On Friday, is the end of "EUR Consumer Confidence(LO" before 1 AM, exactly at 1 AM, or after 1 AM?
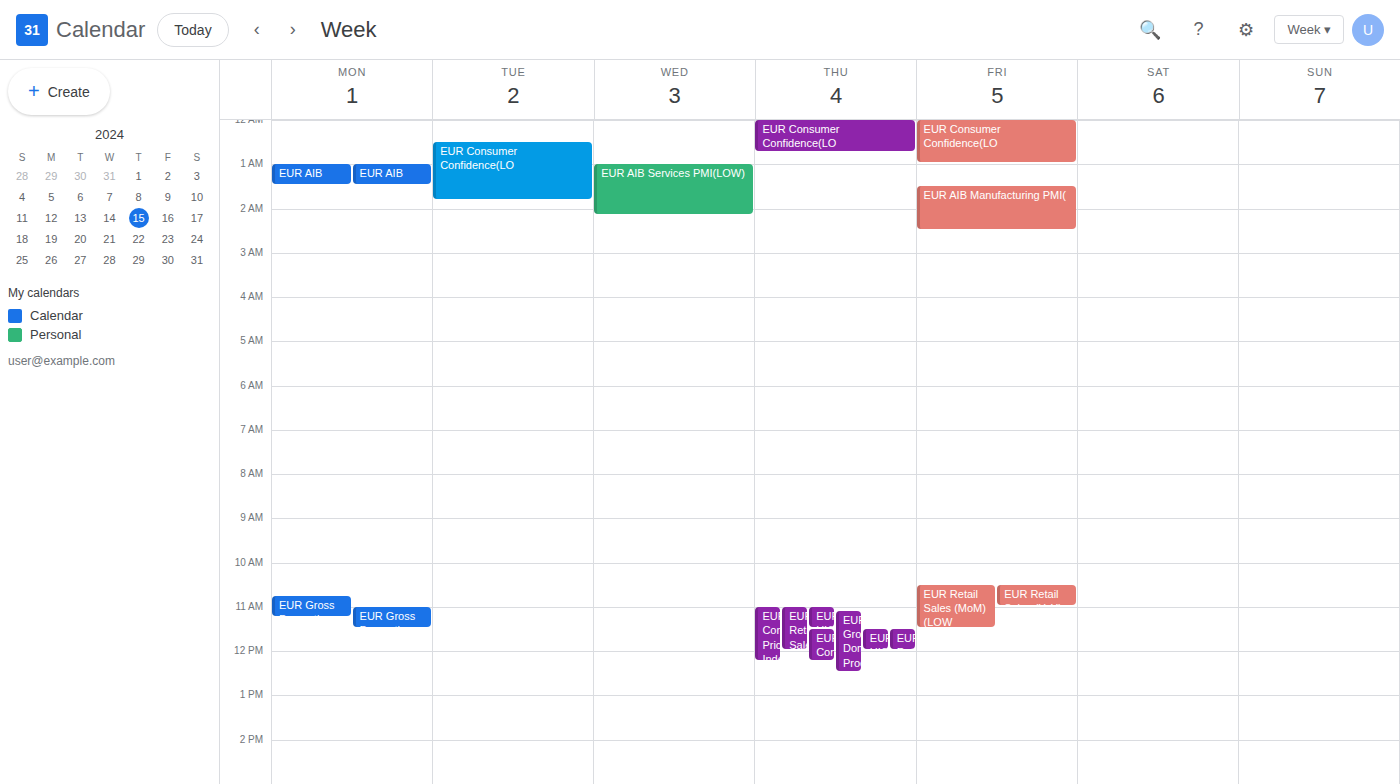
1:00 AM -- exactly at 1 AM, on the 1 AM line.